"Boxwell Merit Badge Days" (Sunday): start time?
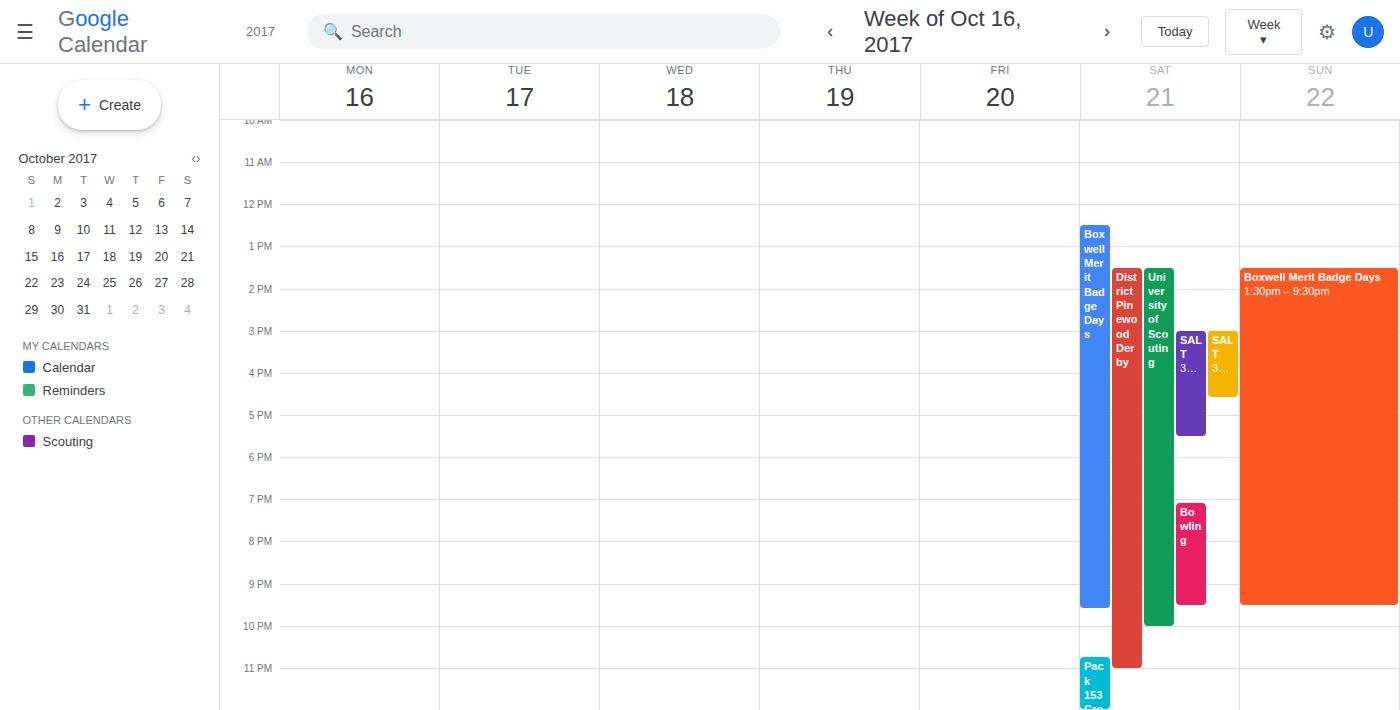
1:30 PM